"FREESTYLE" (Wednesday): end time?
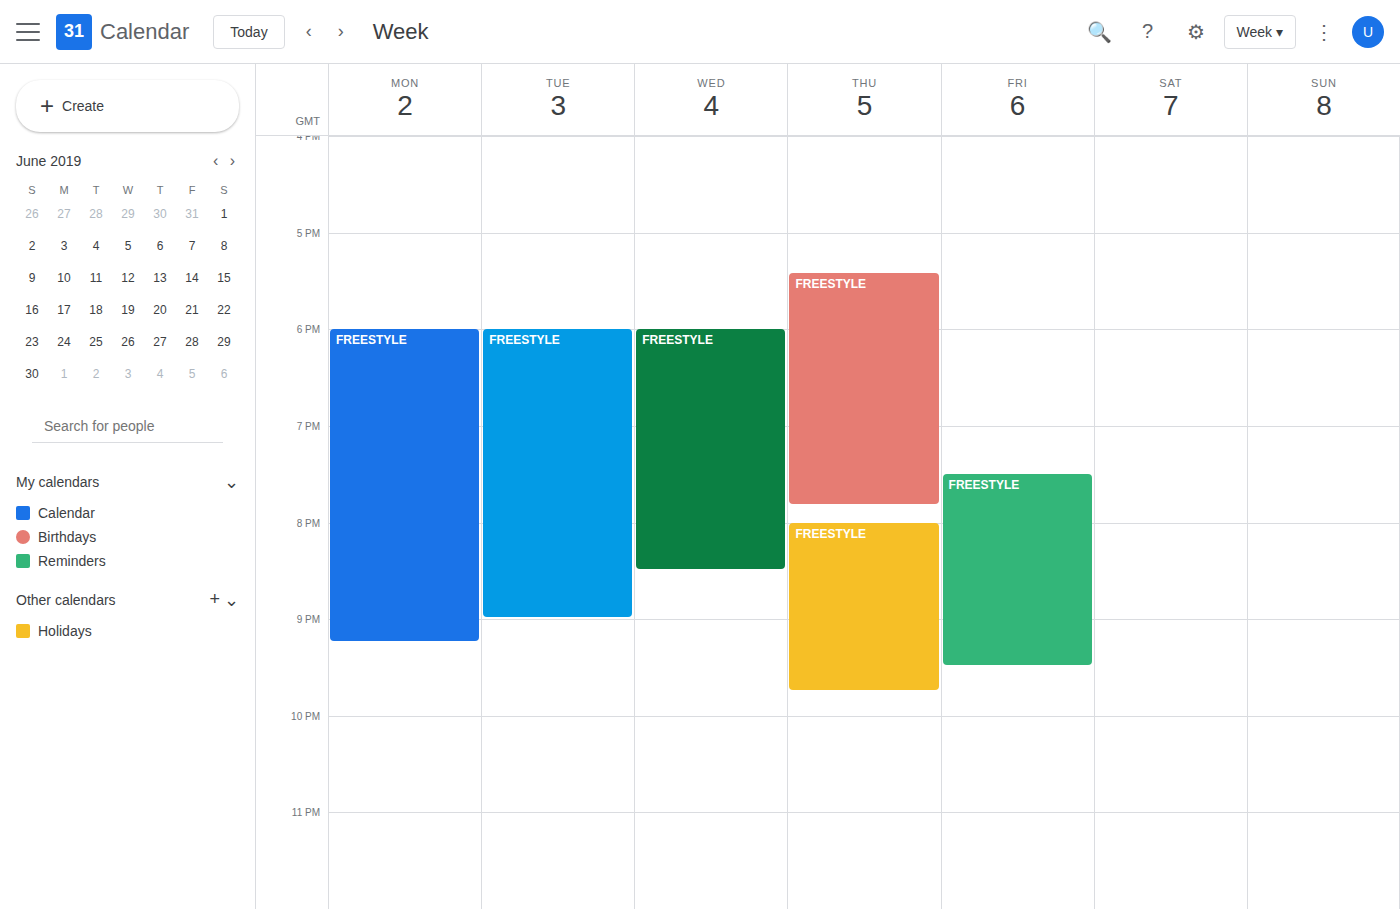
8:30 PM